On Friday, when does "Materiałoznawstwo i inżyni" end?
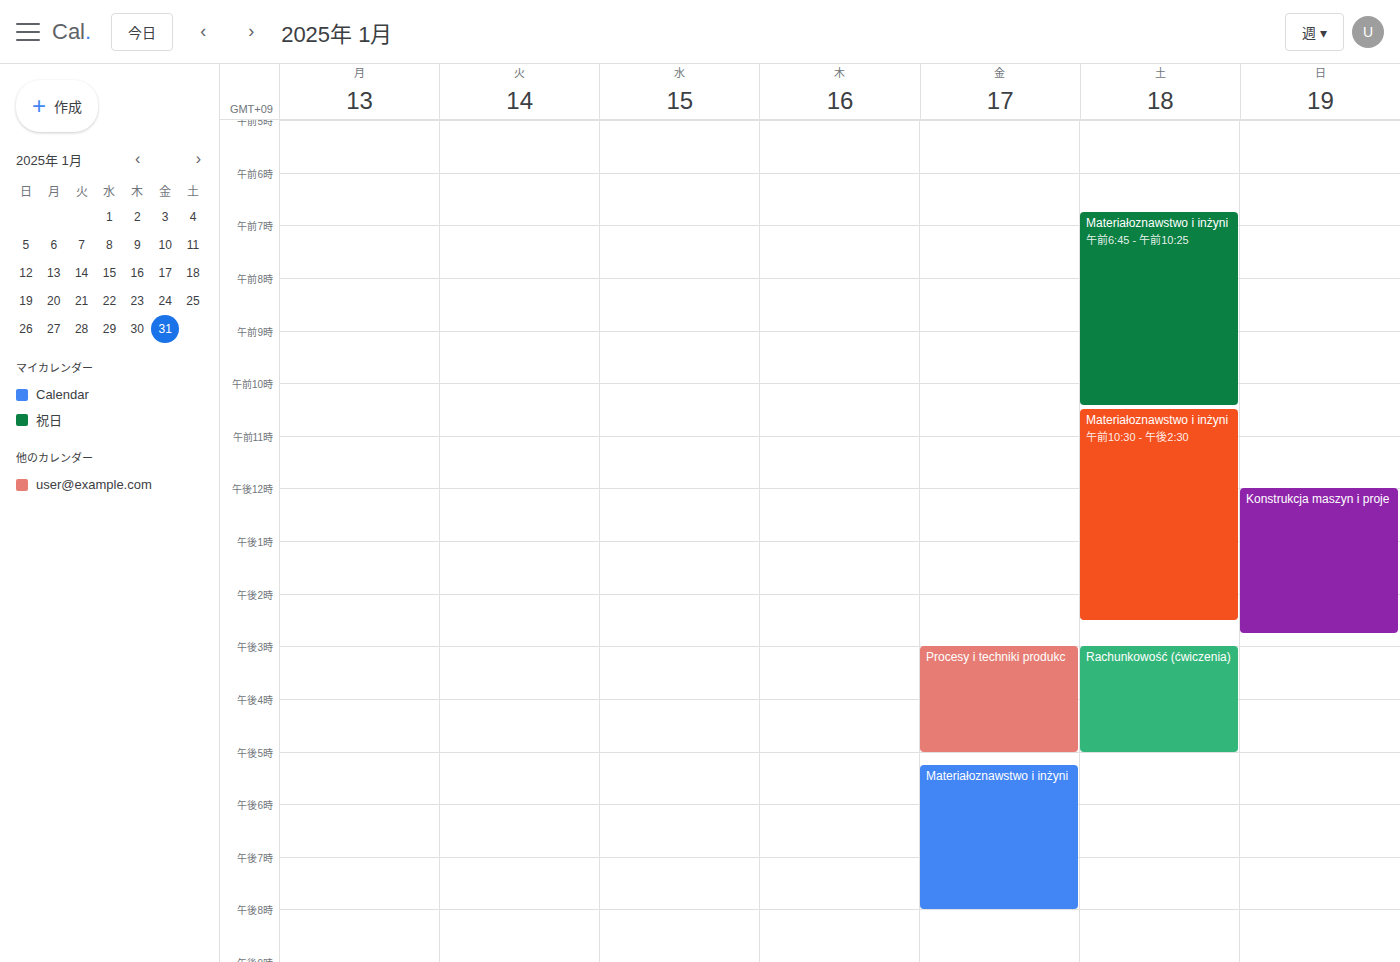
8:00 PM